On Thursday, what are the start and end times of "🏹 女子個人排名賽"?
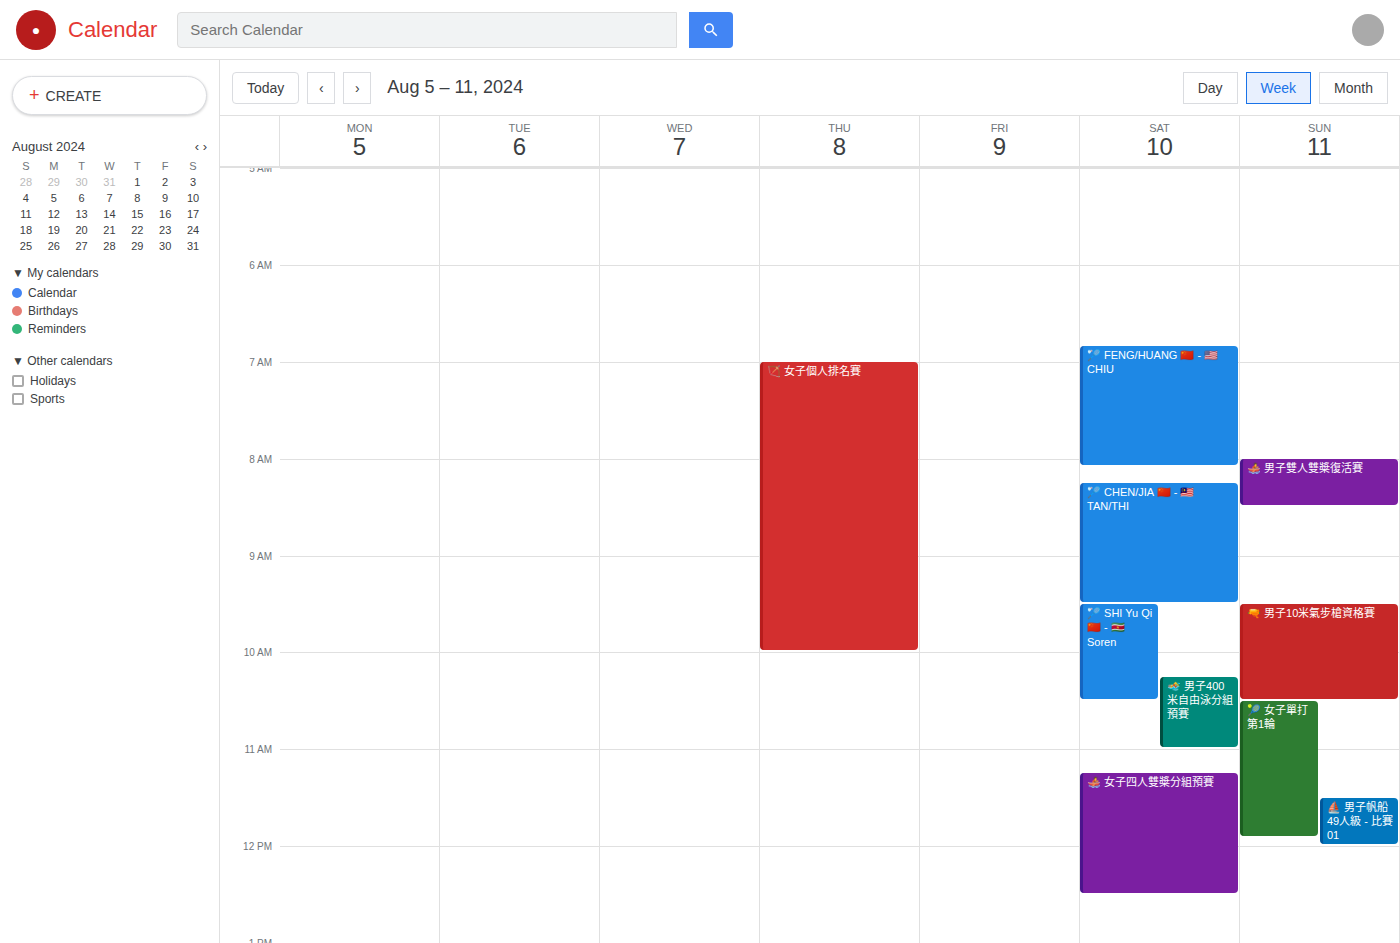
7:00 AM to 10:00 AM